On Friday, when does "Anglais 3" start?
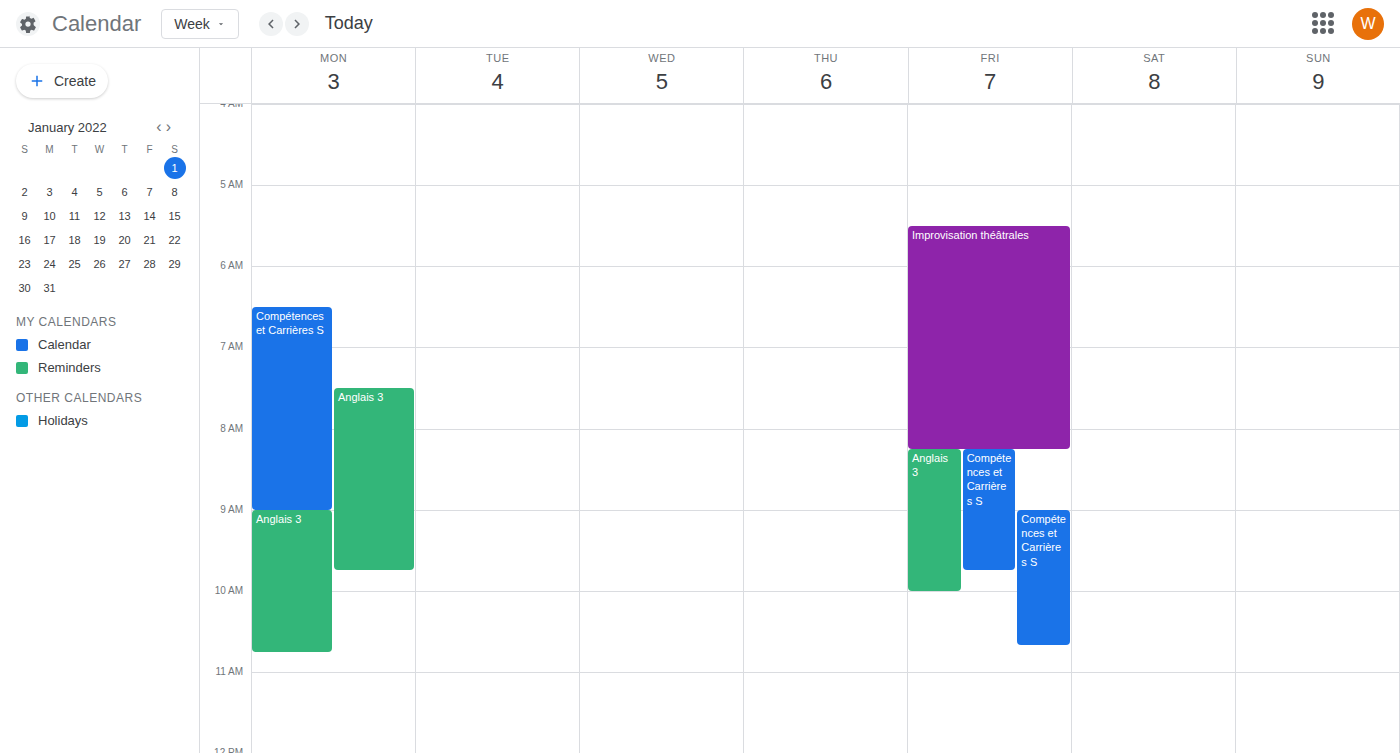
08:15